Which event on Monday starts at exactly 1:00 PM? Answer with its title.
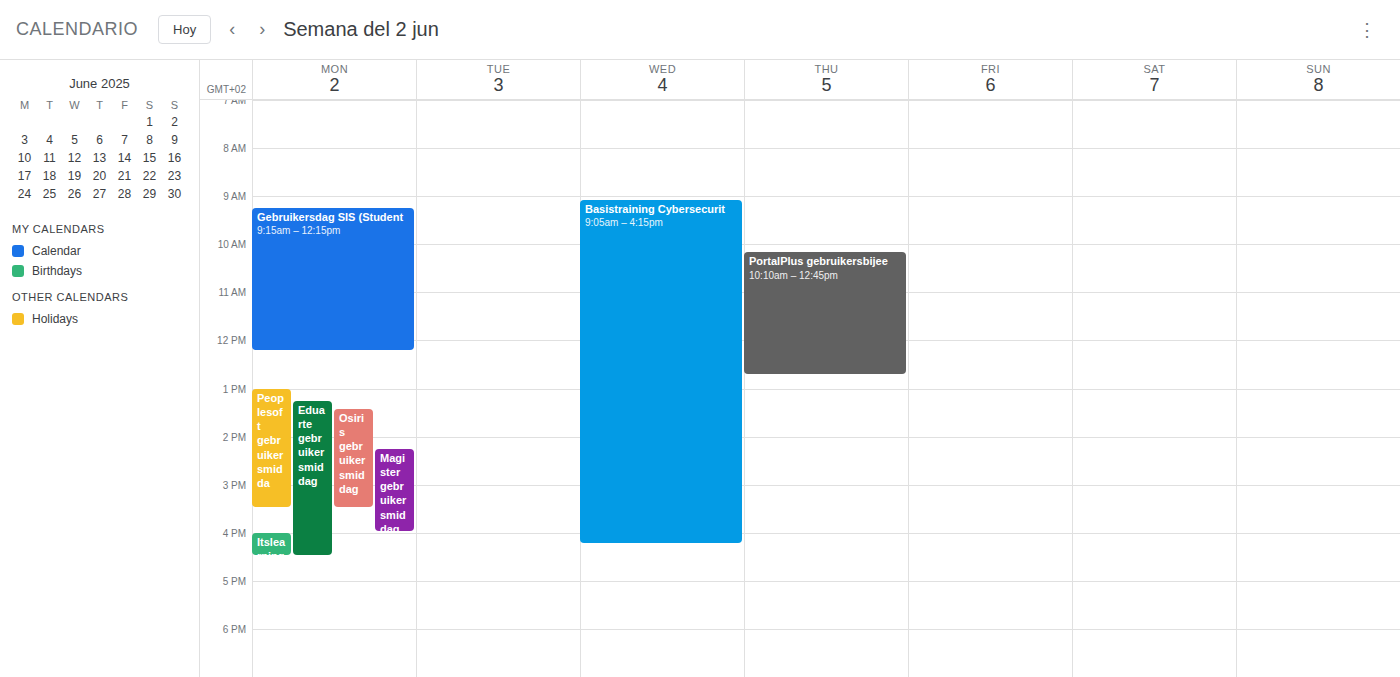
"Peoplesoft gebruikersmidda"